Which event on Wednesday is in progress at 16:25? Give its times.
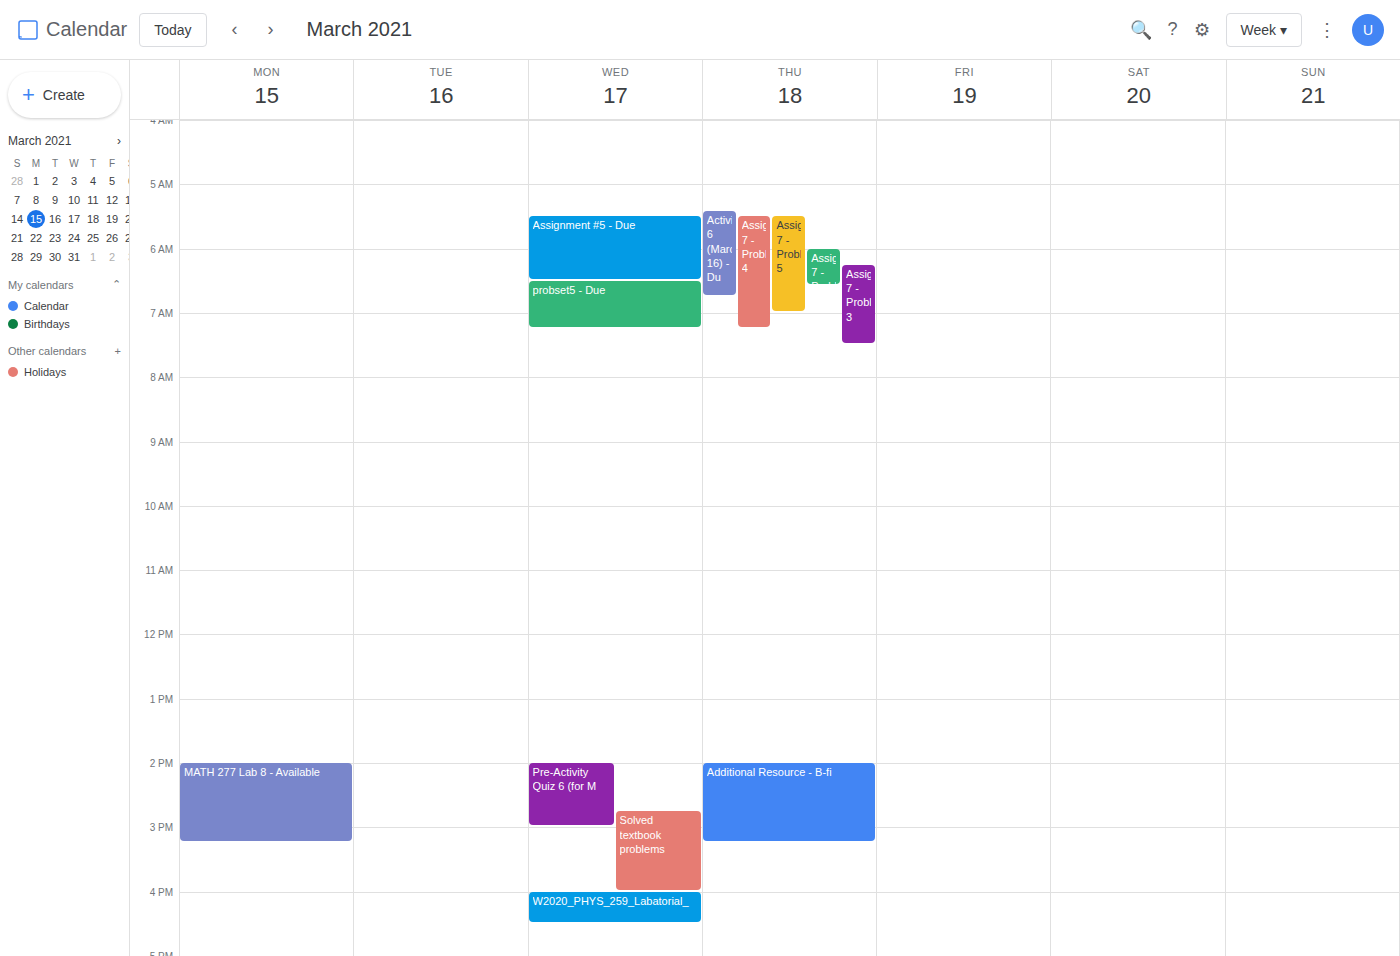
"W2020_PHYS_259_Labatorial_", 16:00 to 16:30